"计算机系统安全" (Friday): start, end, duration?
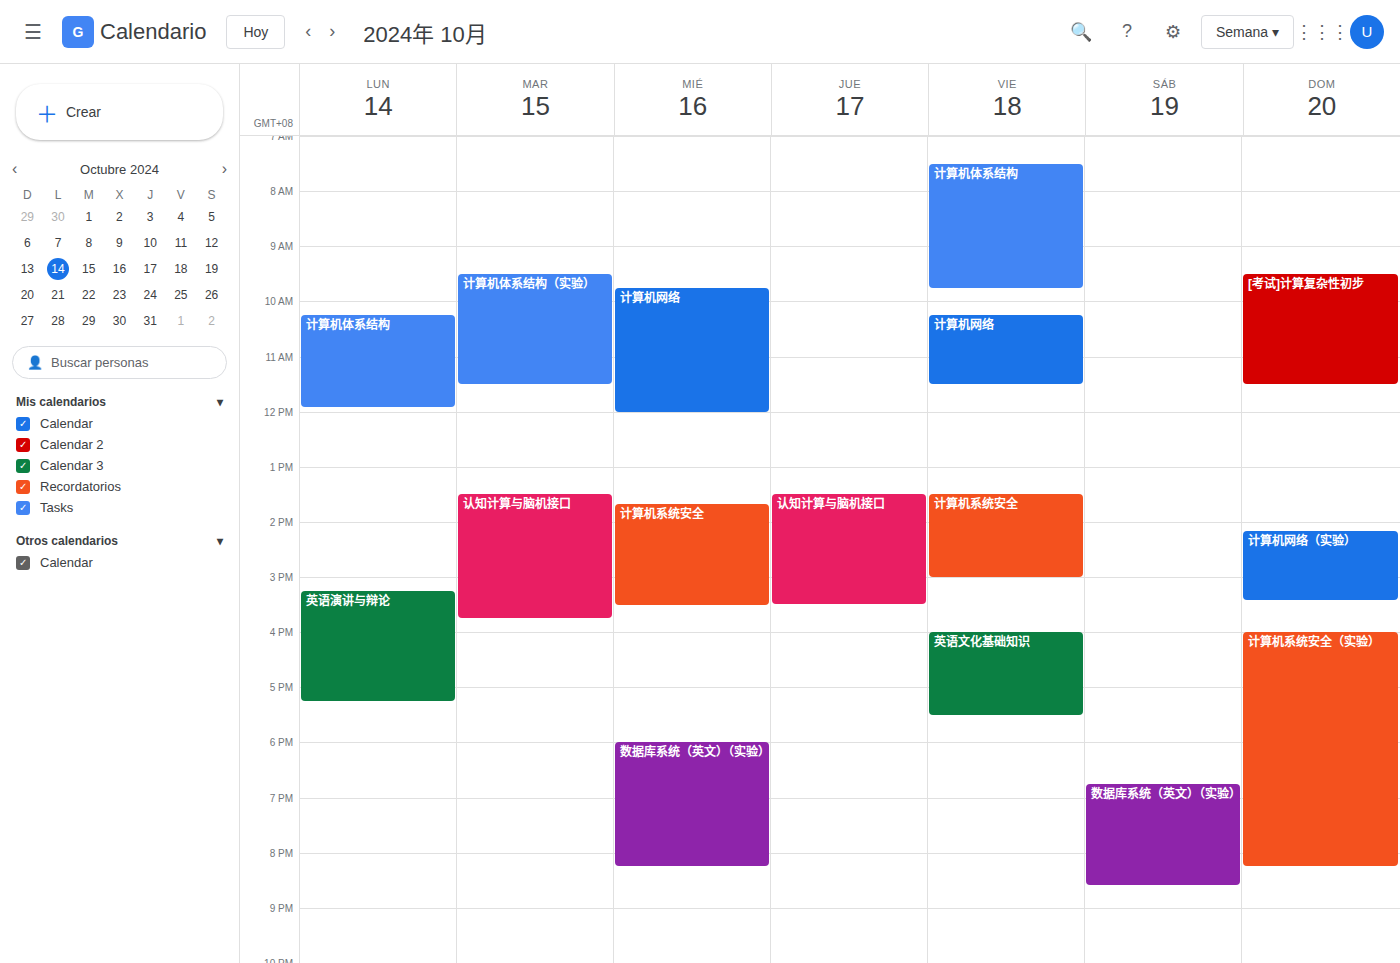
13:30 to 15:00, 1 hour 30 minutes